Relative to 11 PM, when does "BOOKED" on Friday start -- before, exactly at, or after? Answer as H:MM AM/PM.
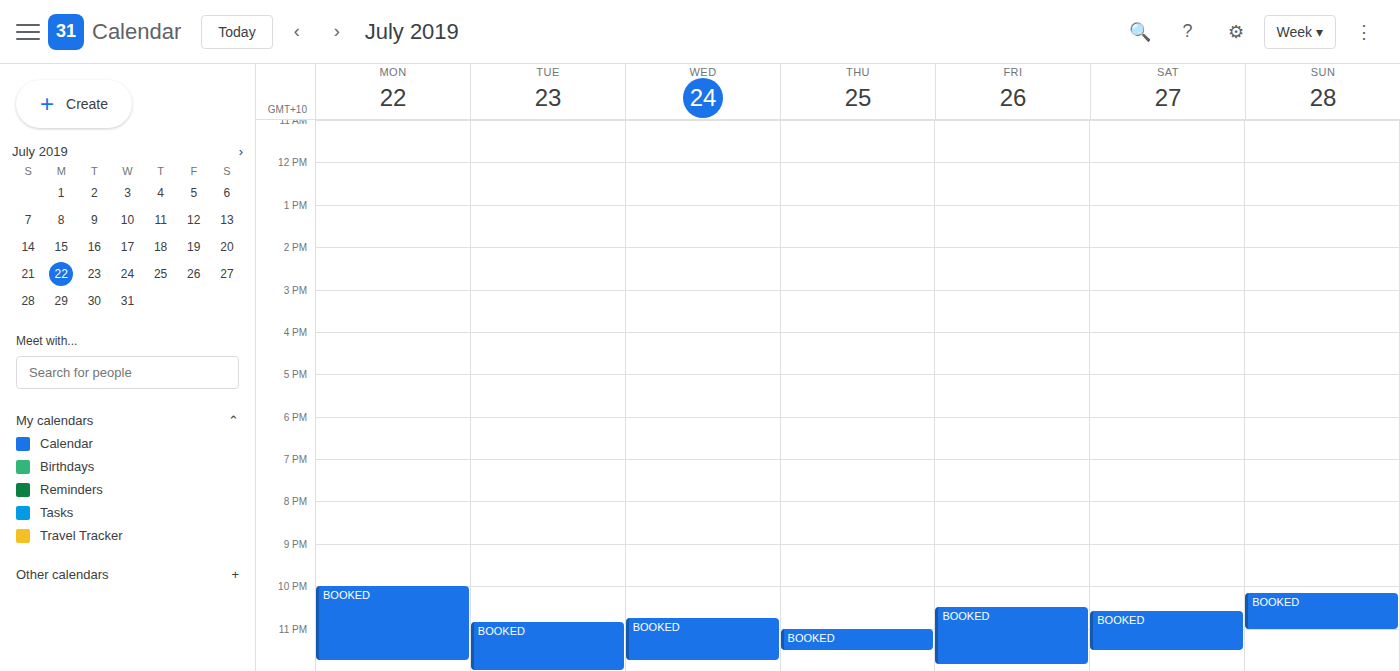
10:30 PM -- before 11 PM, 30 minutes above the 11 PM line.